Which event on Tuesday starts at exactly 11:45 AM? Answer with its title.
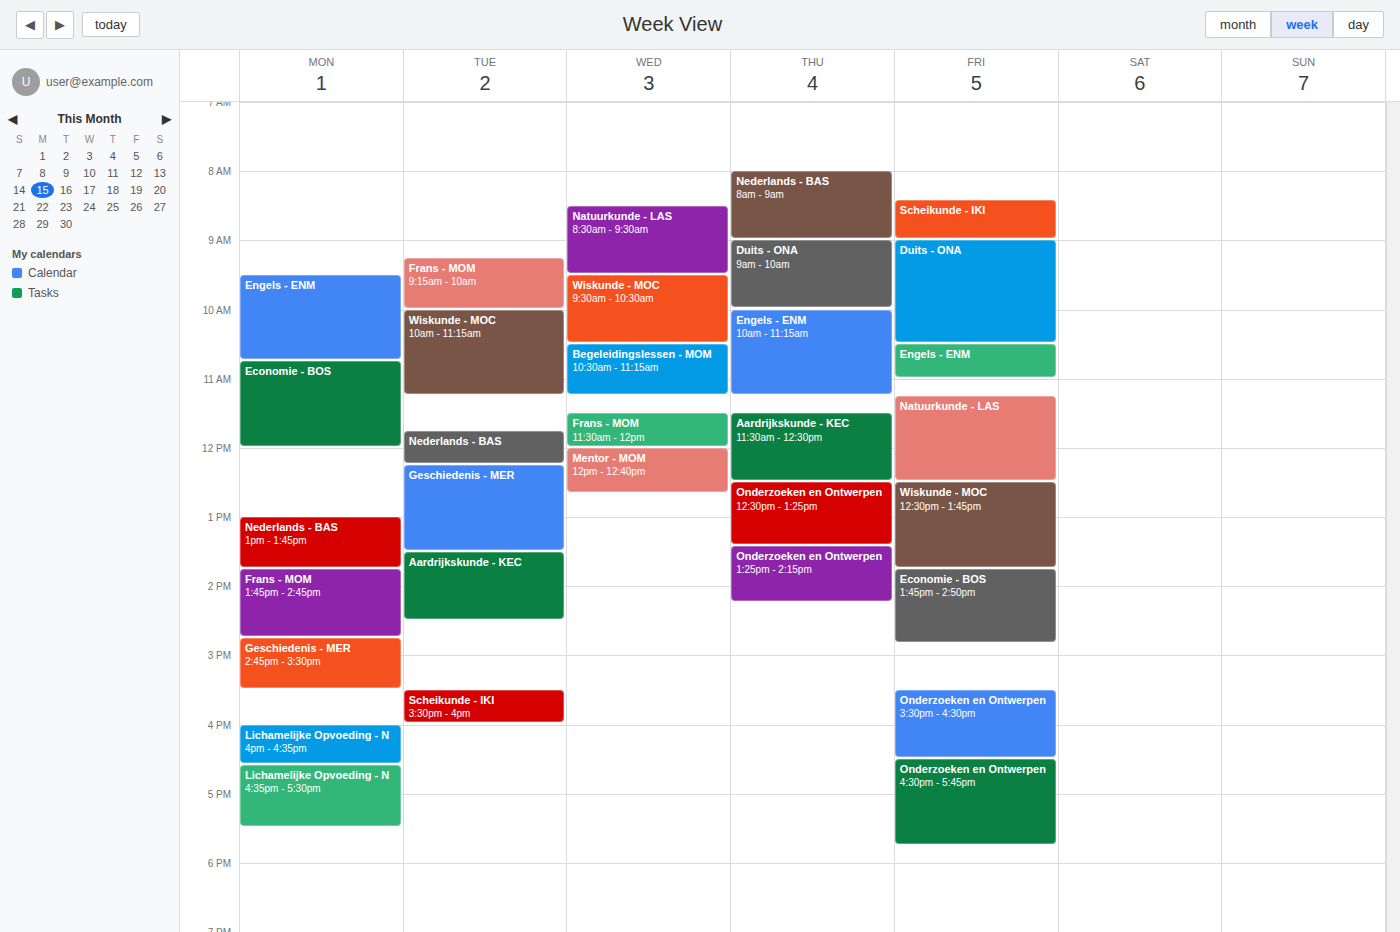
"Nederlands - BAS"